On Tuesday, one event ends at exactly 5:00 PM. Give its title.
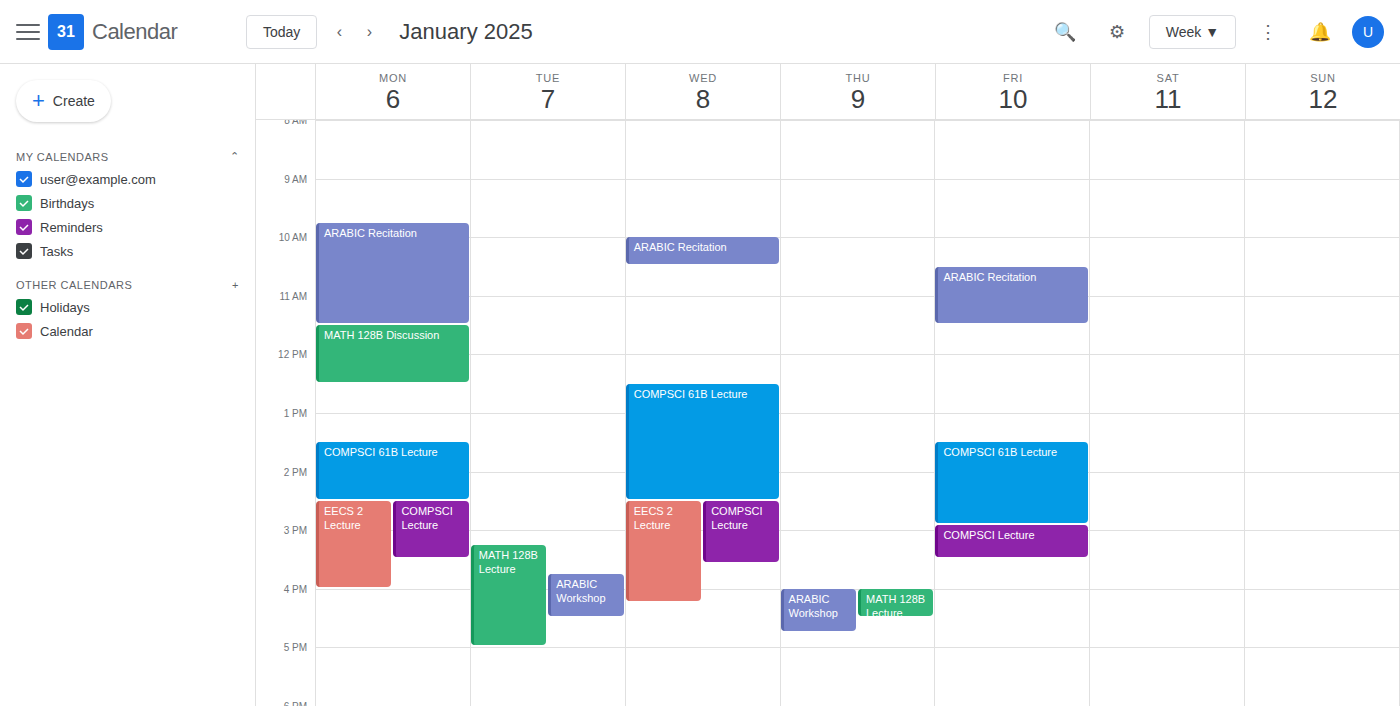
"MATH 128B Lecture"